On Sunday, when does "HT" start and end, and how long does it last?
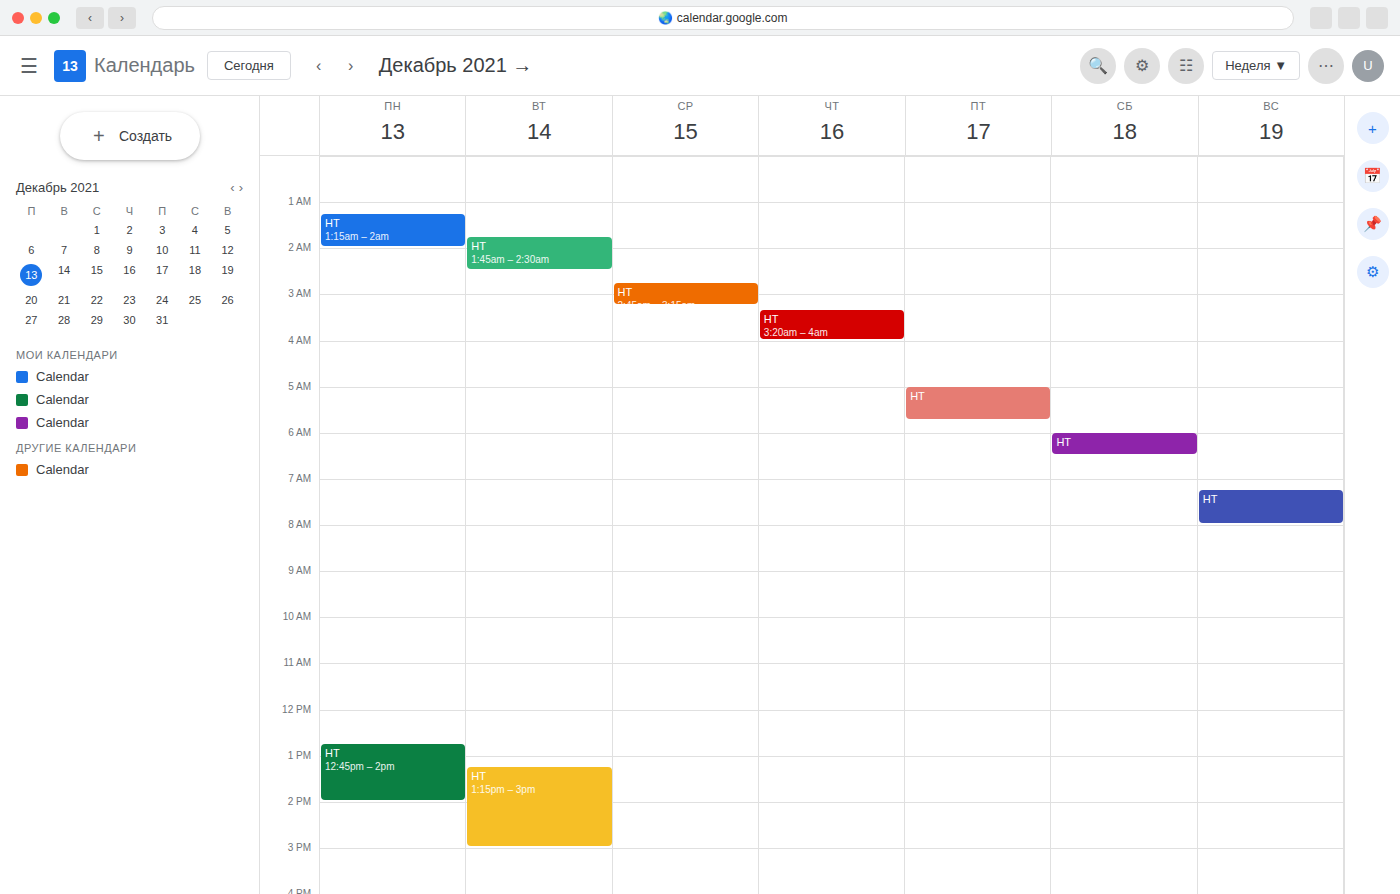
7:15 AM to 8:00 AM, 45 minutes